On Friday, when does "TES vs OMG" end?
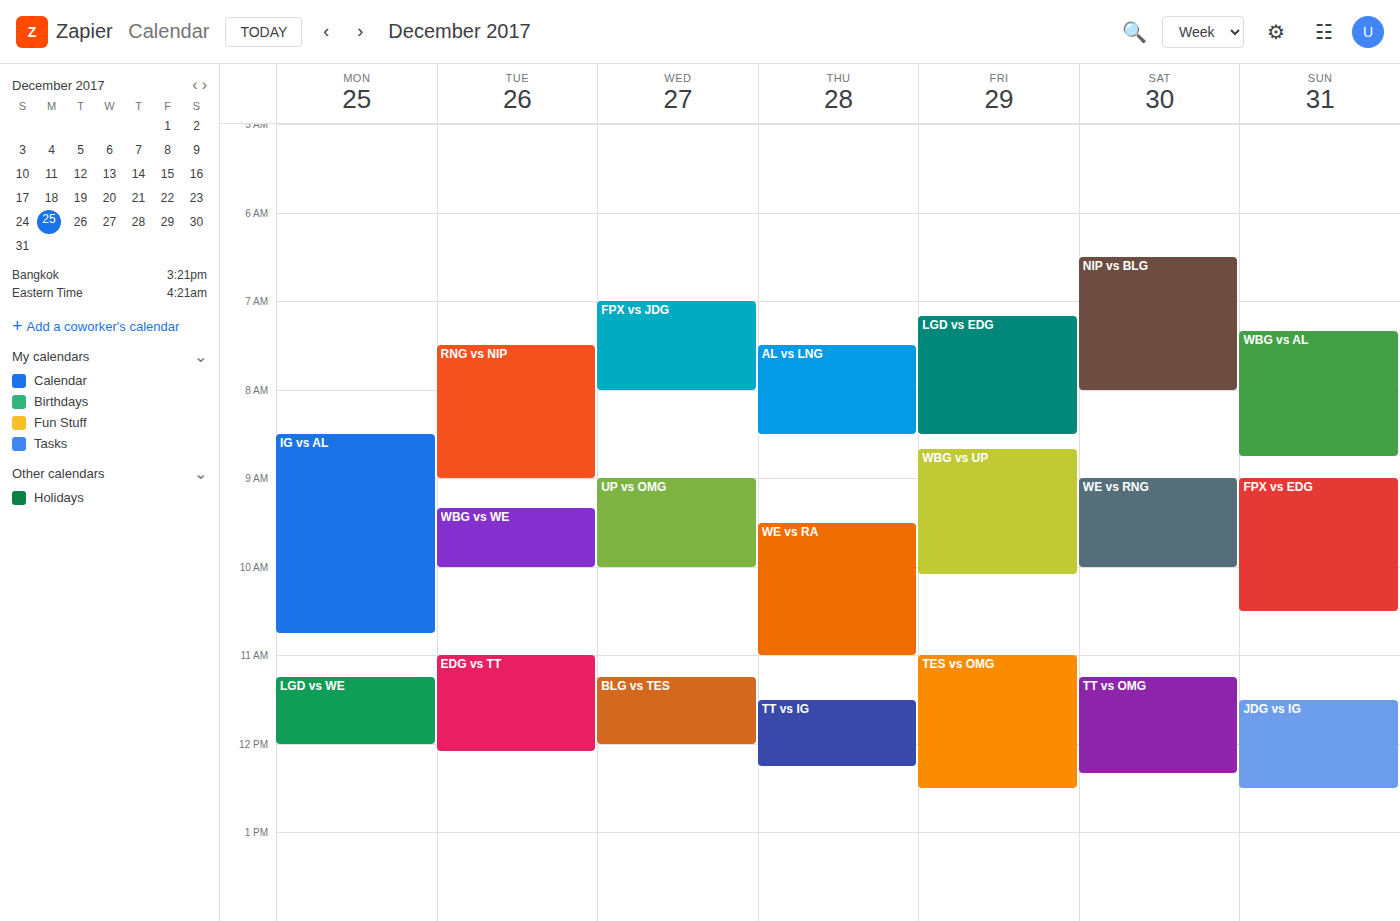
12:30